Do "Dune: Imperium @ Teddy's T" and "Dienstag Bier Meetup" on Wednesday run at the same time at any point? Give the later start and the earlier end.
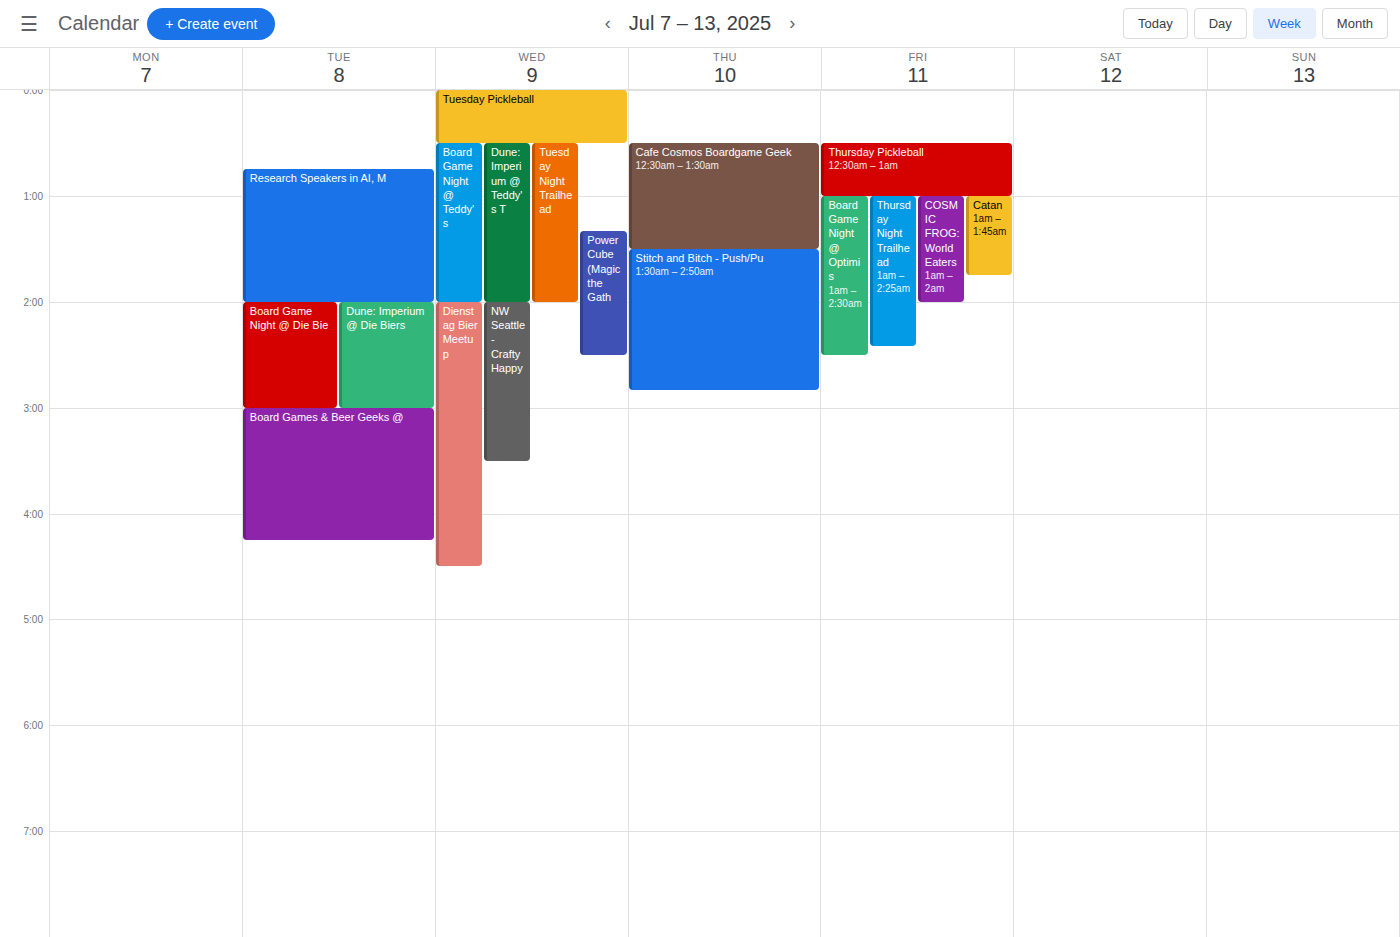
"Dune: Imperium @ Teddy's T" ends at 2:00 AM, exactly when "Dienstag Bier Meetup" starts -- they touch but do not overlap.